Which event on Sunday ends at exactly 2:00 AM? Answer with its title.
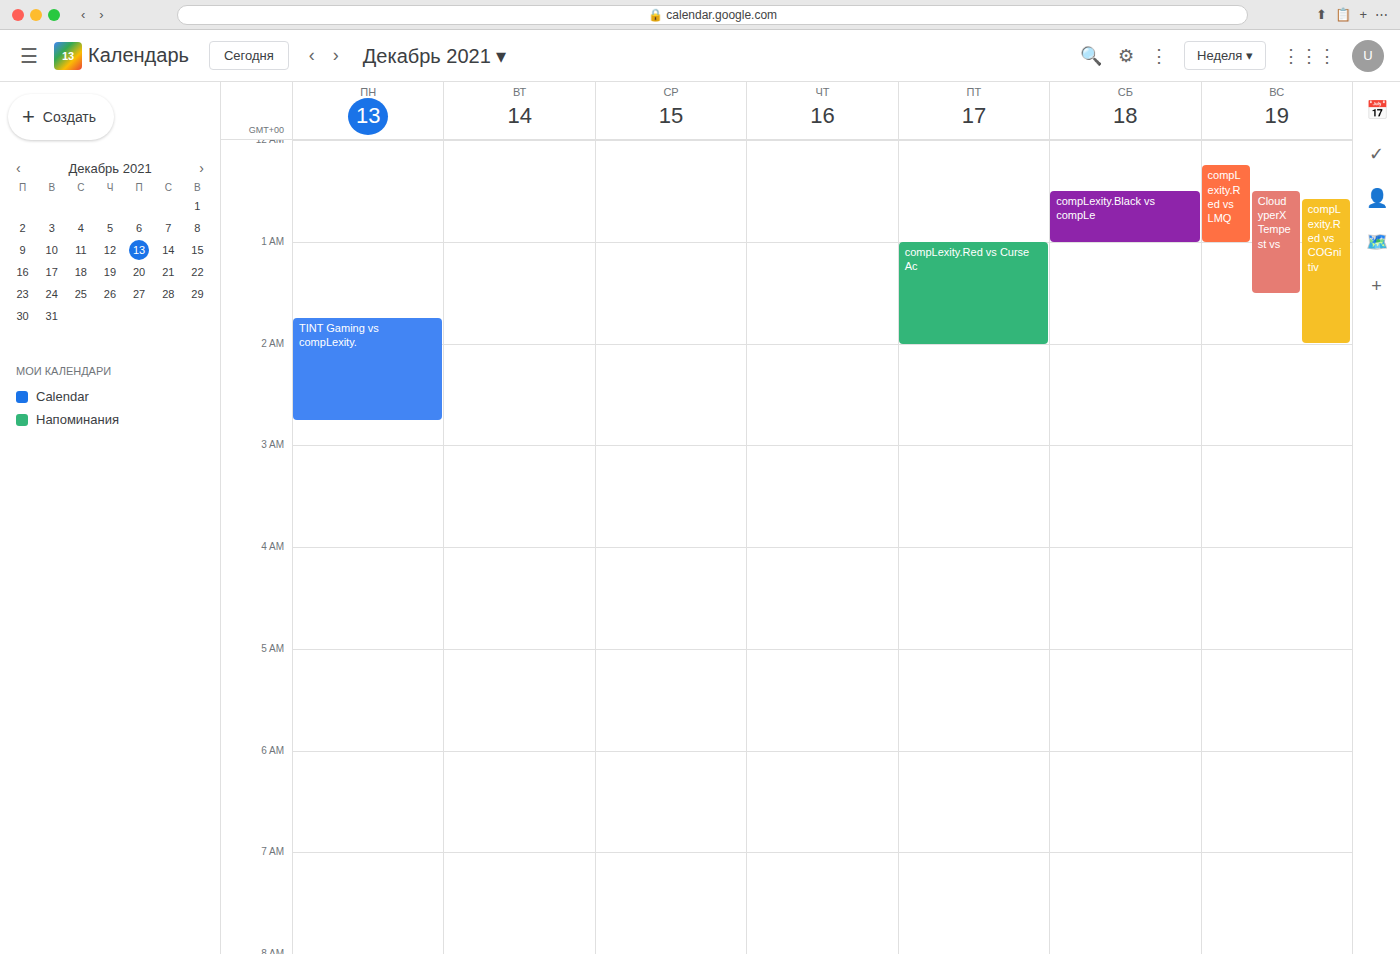
"compLexity.Red vs COGnitiv"